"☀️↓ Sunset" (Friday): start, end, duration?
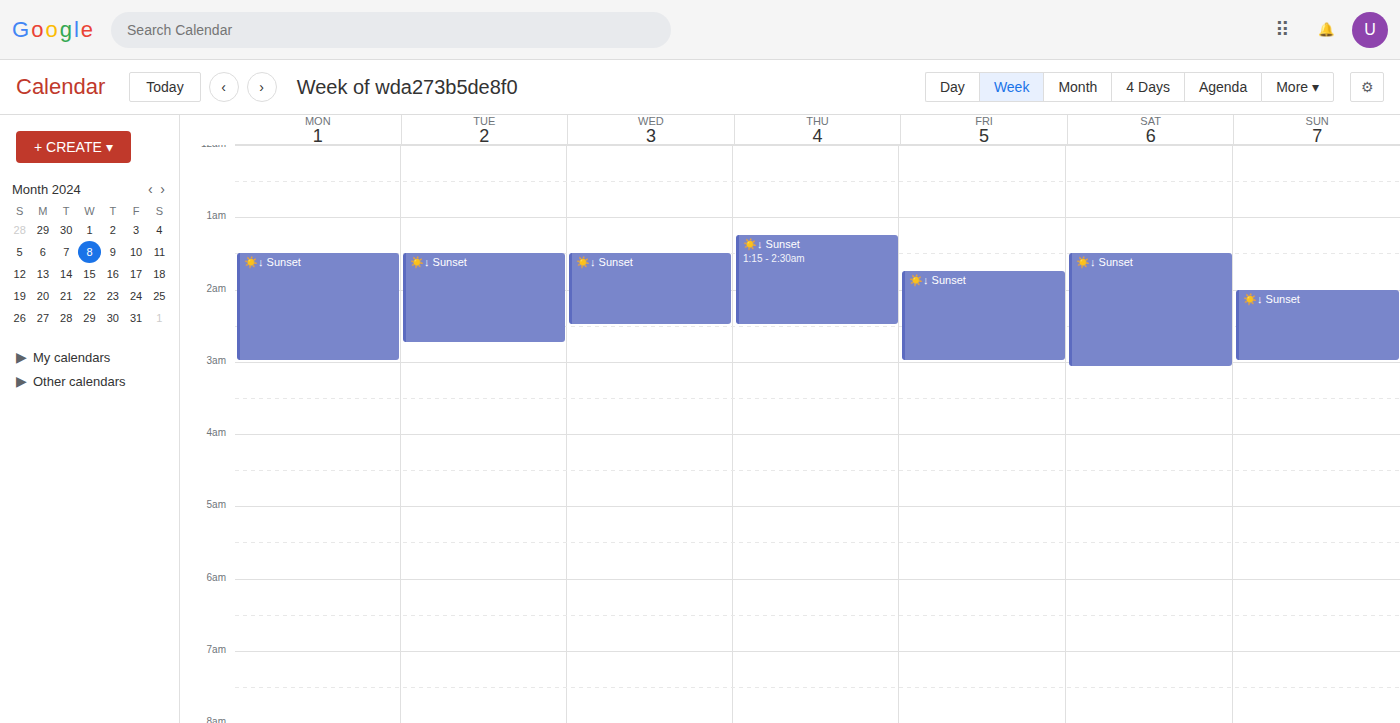
1:45 AM to 3:00 AM, 1 hour 15 minutes